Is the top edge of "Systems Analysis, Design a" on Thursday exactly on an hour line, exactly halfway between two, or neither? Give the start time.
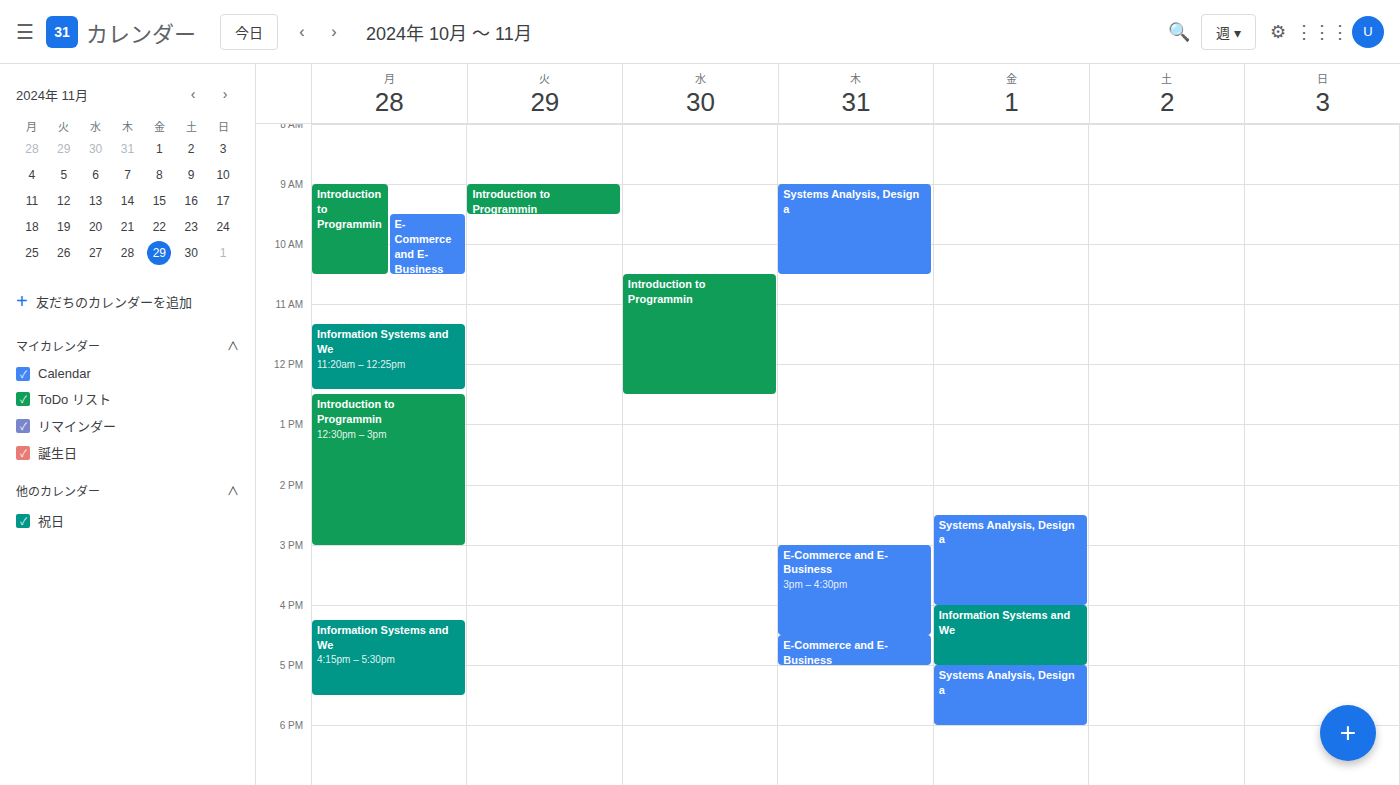
9:00 AM -- exactly on the 9 AM line.